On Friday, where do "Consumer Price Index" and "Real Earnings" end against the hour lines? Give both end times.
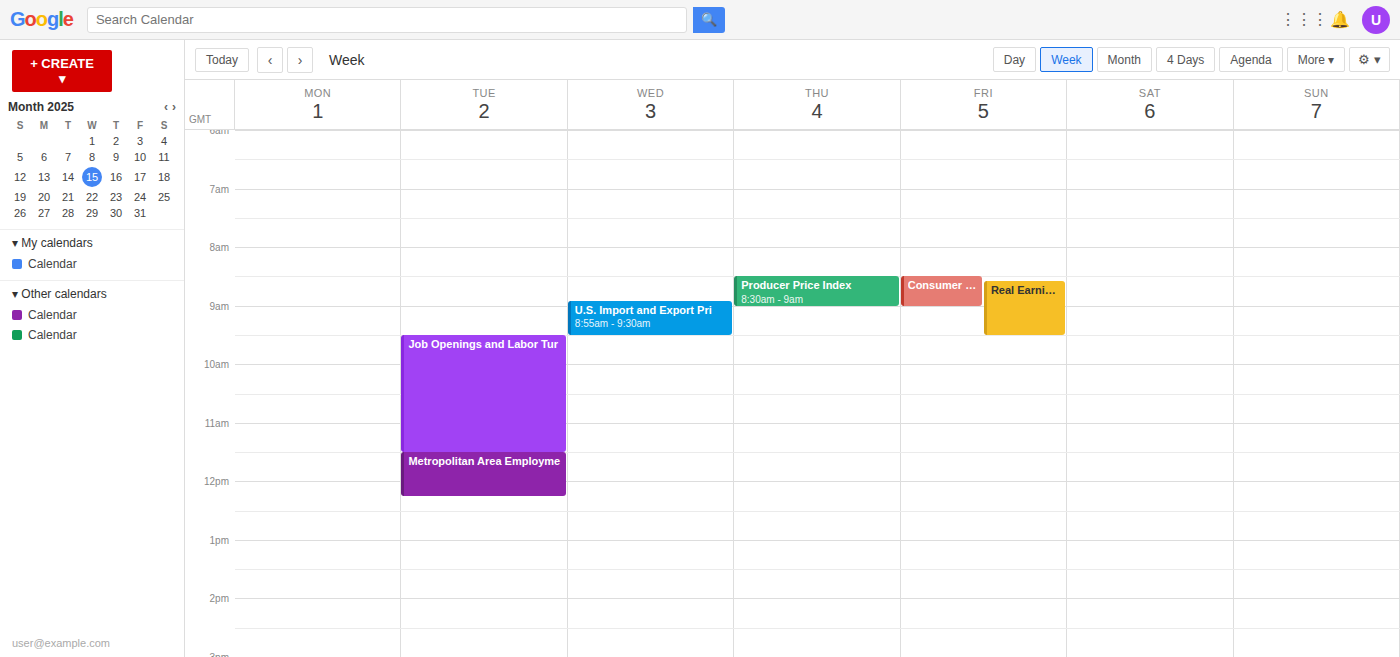
"Consumer Price Index": 9:00 AM, exactly on the 9 AM line. "Real Earnings": 9:30 AM, halfway between the 9 AM and 10 AM lines.